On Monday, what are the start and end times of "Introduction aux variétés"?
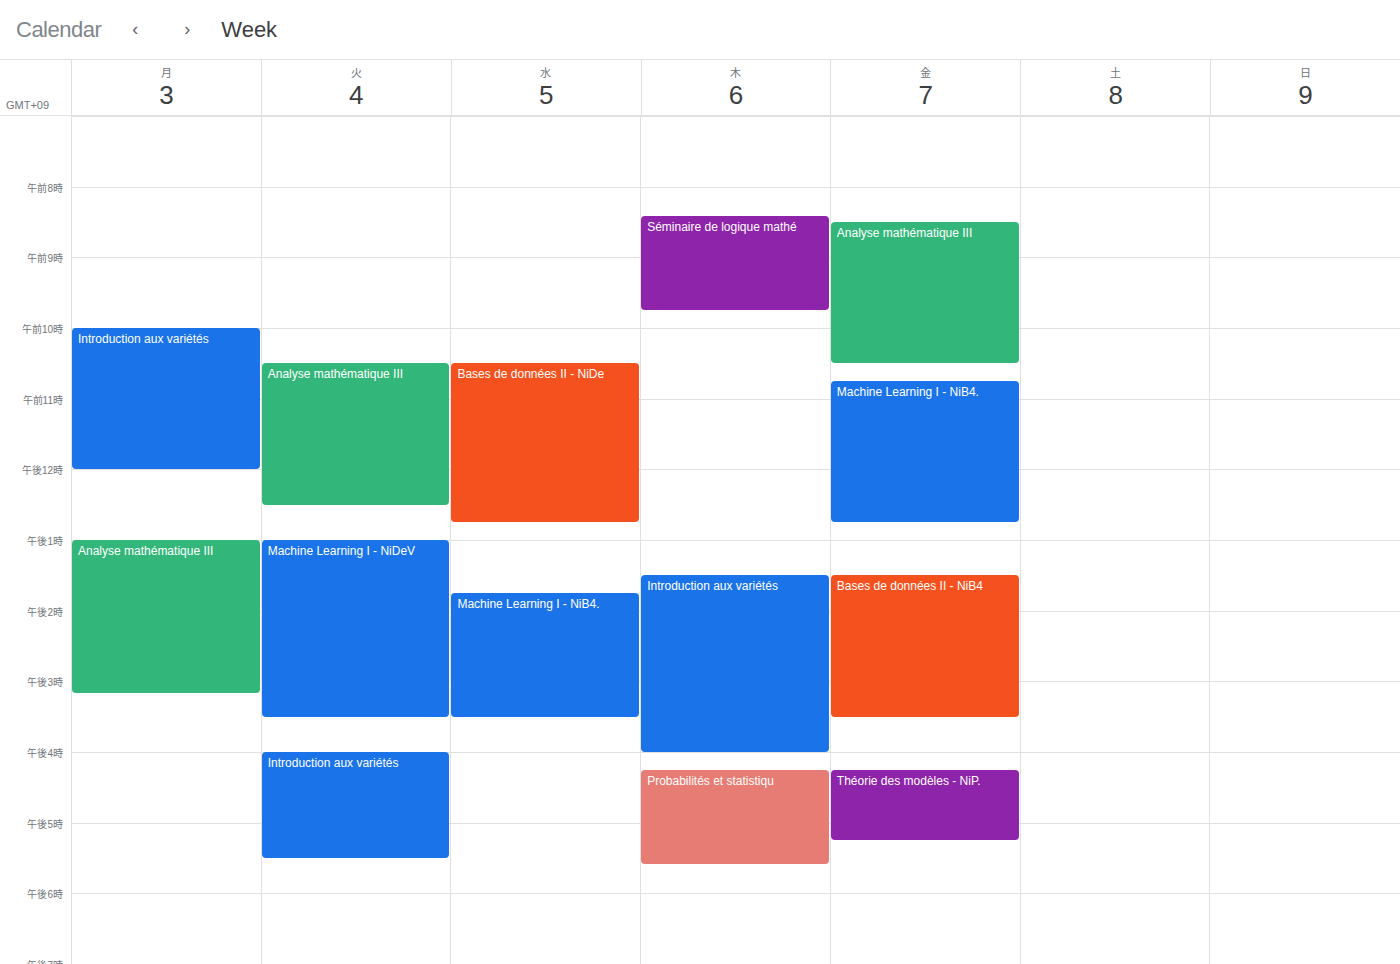
10:00 AM to 12:00 PM